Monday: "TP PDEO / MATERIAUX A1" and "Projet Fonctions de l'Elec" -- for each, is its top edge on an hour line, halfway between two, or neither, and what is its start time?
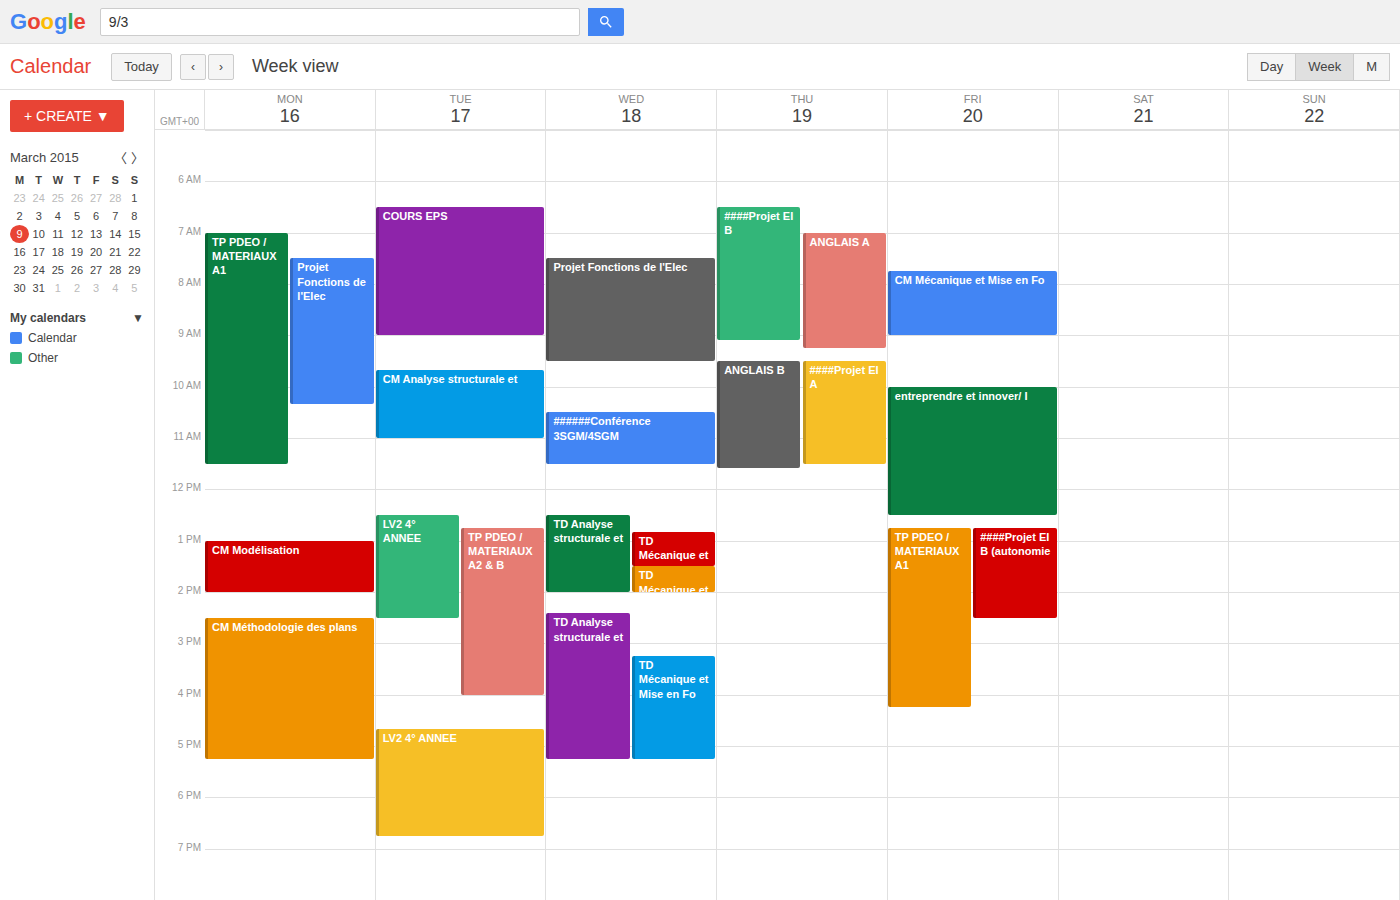
"TP PDEO / MATERIAUX A1": 7:00 AM, exactly on the 7 AM line. "Projet Fonctions de l'Elec": 7:30 AM, halfway between the 7 AM and 8 AM lines.